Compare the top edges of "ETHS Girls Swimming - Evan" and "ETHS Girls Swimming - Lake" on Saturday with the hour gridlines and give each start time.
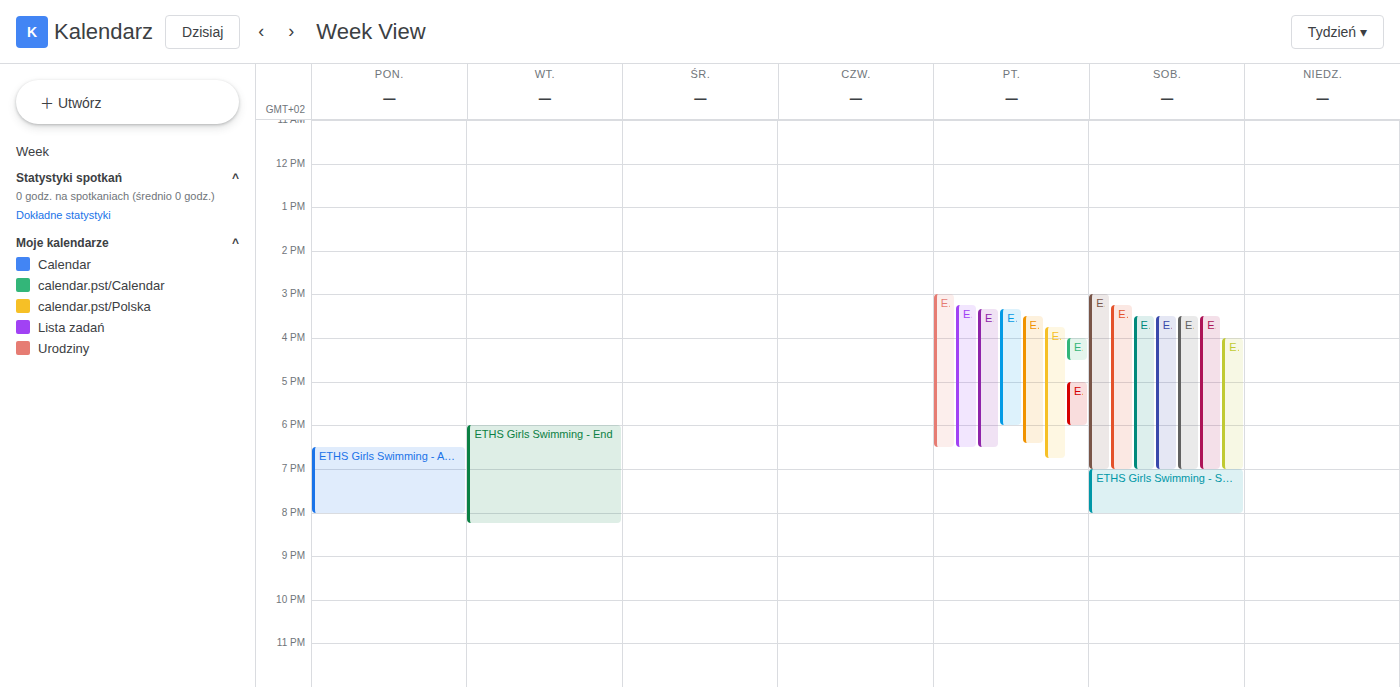
"ETHS Girls Swimming - Evan": 3:30 PM, halfway between the 3 PM and 4 PM lines. "ETHS Girls Swimming - Lake": 3:00 PM, exactly on the 3 PM line.